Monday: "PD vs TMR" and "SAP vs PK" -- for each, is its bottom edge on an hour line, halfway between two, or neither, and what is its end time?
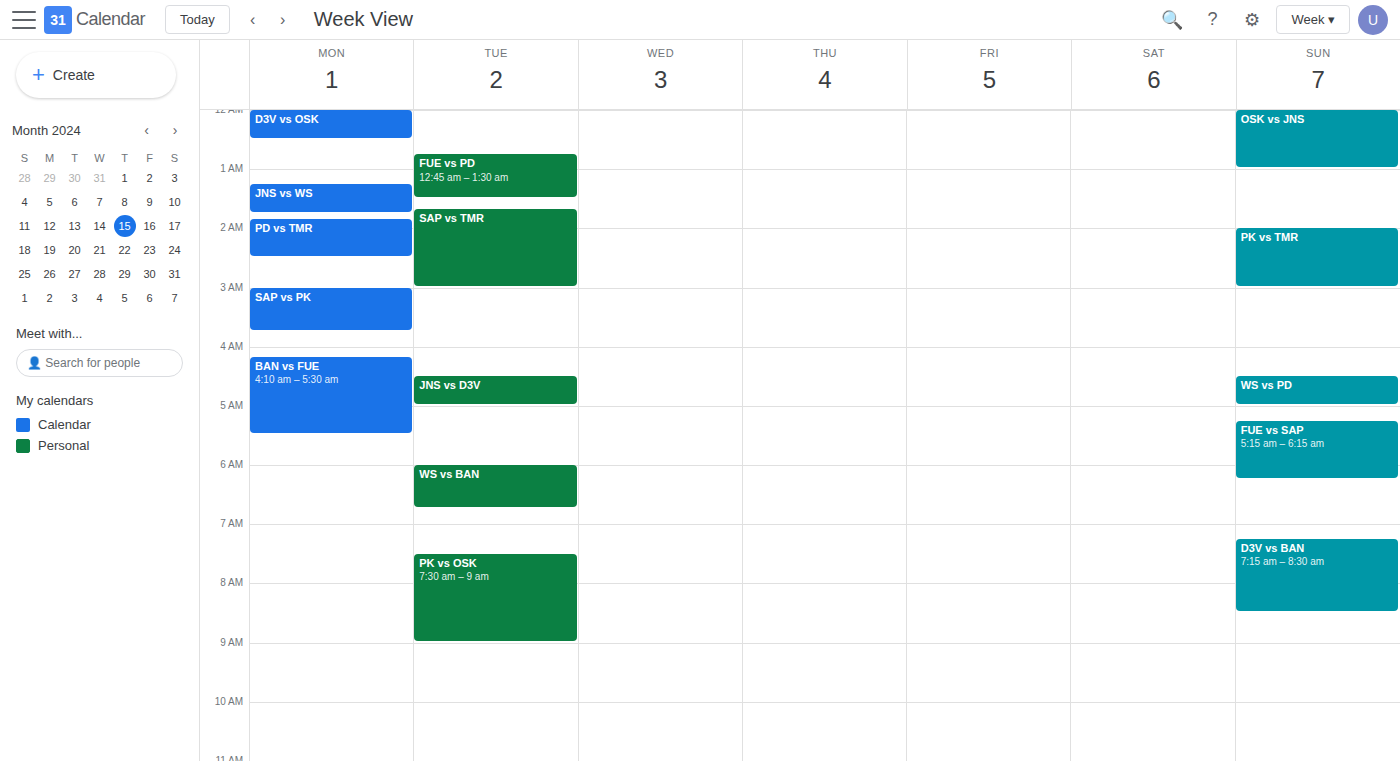
"PD vs TMR": 2:30 AM, halfway between the 2 AM and 3 AM lines. "SAP vs PK": 3:45 AM, neither: three quarters of the way from the 3 AM line to the 4 AM line.